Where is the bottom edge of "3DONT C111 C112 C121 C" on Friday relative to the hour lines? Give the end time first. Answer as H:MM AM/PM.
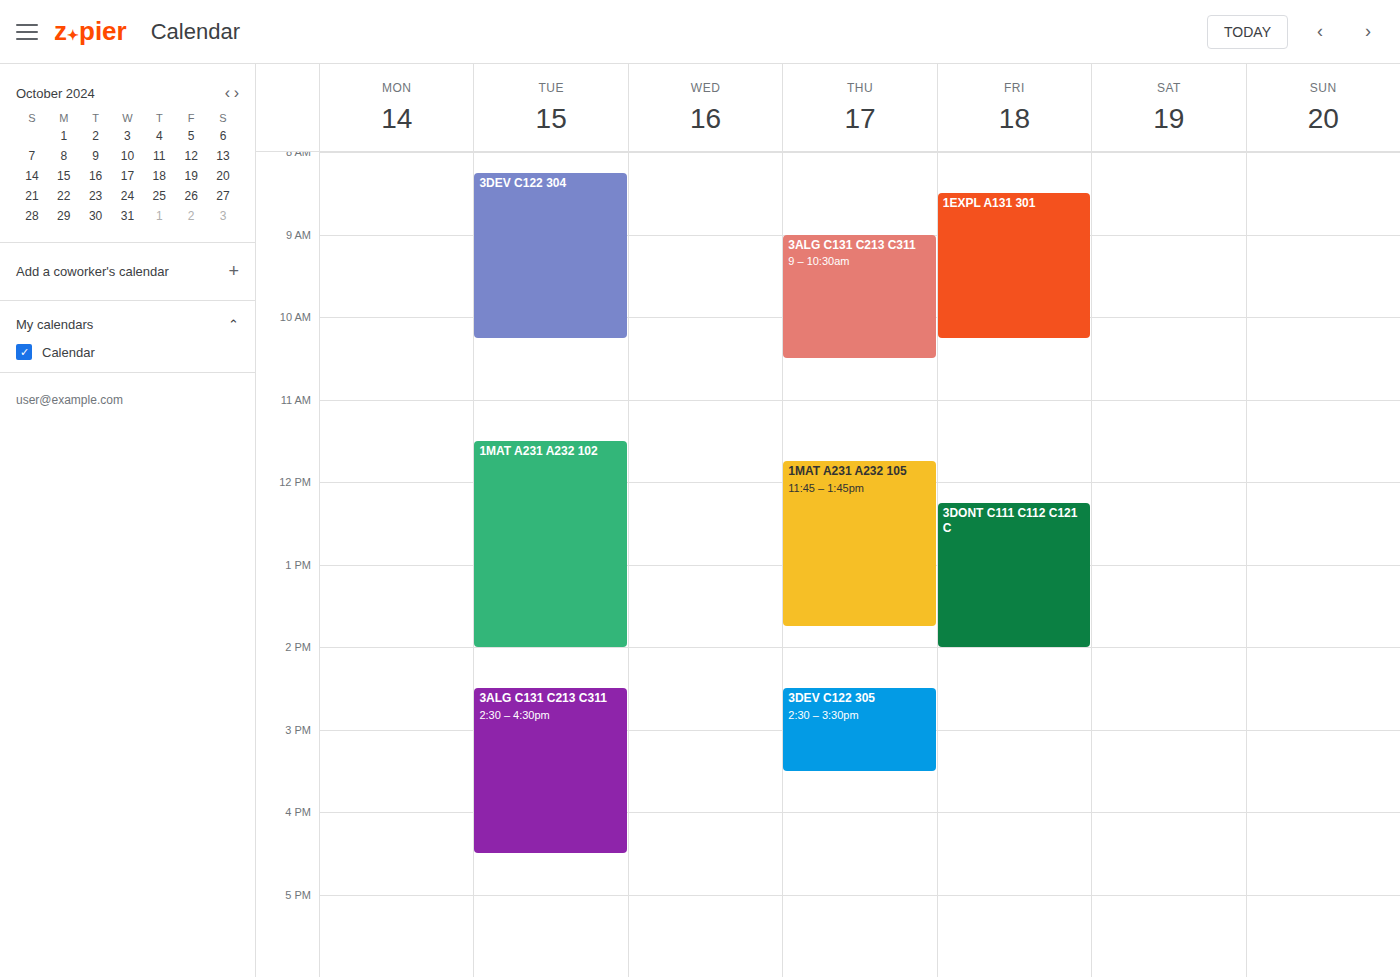
2:00 PM -- exactly on the 2 PM line.